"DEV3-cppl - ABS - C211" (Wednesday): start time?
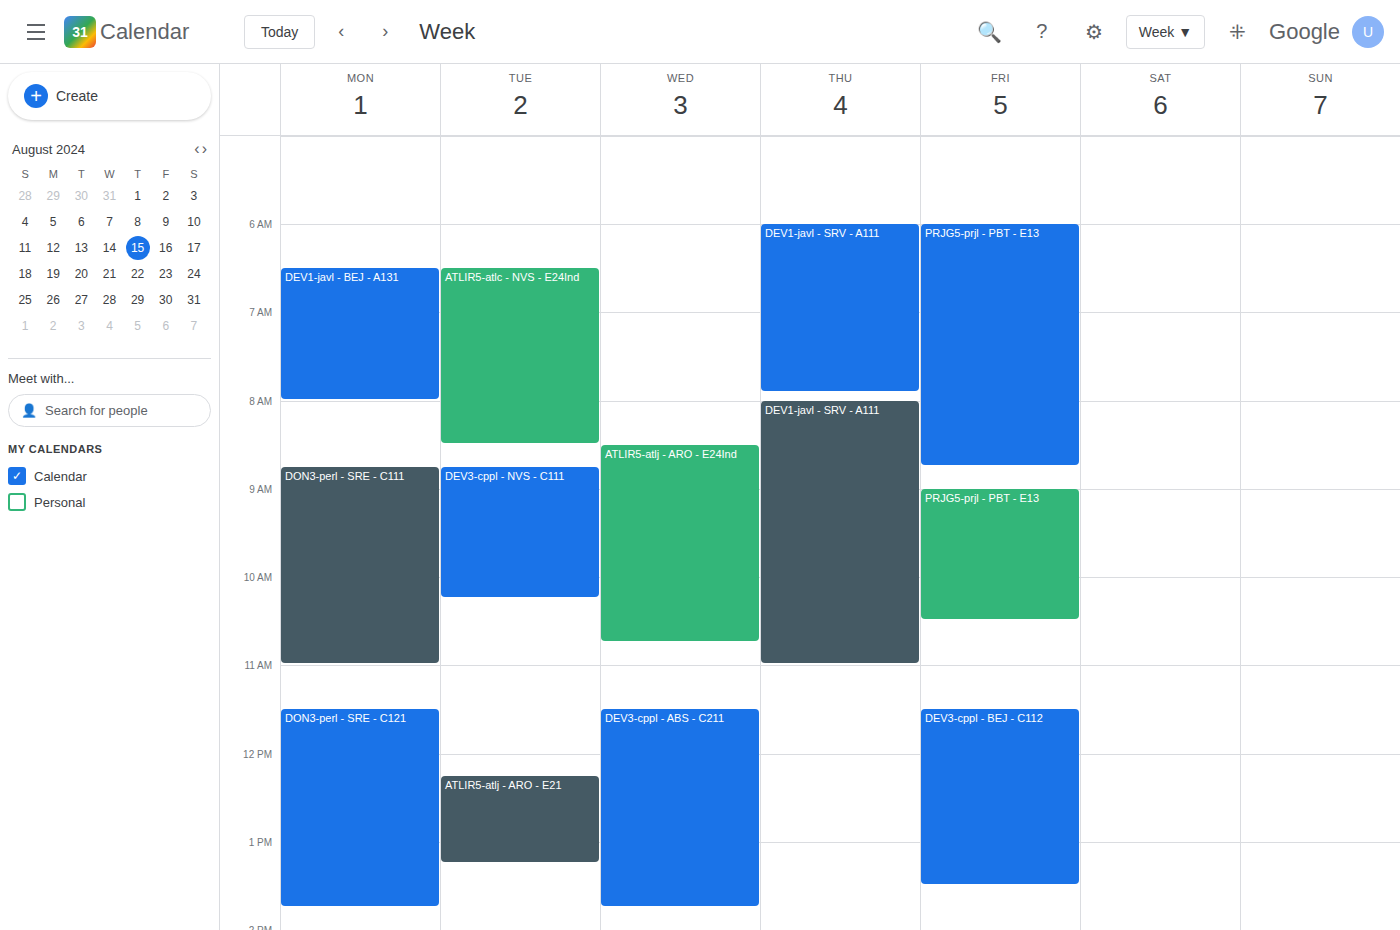
11:30 AM